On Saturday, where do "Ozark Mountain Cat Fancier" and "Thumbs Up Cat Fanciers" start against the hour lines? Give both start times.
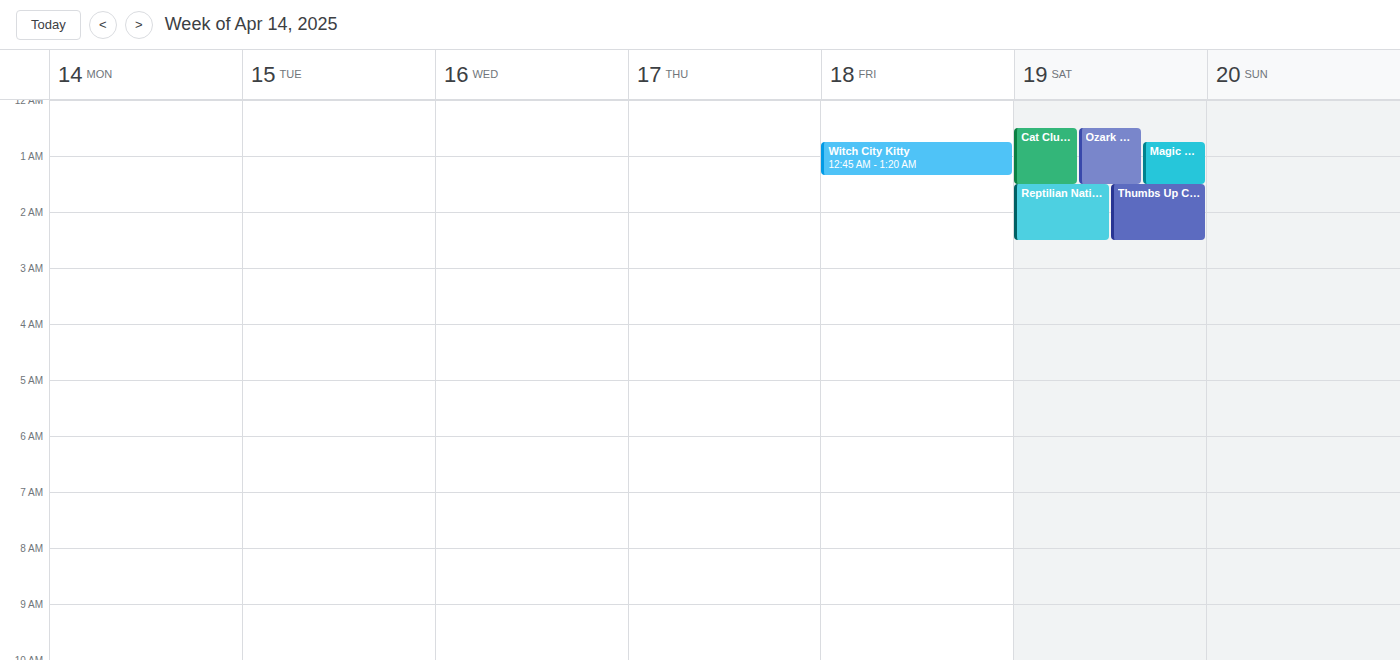
"Ozark Mountain Cat Fancier": 12:30 AM, halfway between the 12 AM and 1 AM lines. "Thumbs Up Cat Fanciers": 1:30 AM, halfway between the 1 AM and 2 AM lines.